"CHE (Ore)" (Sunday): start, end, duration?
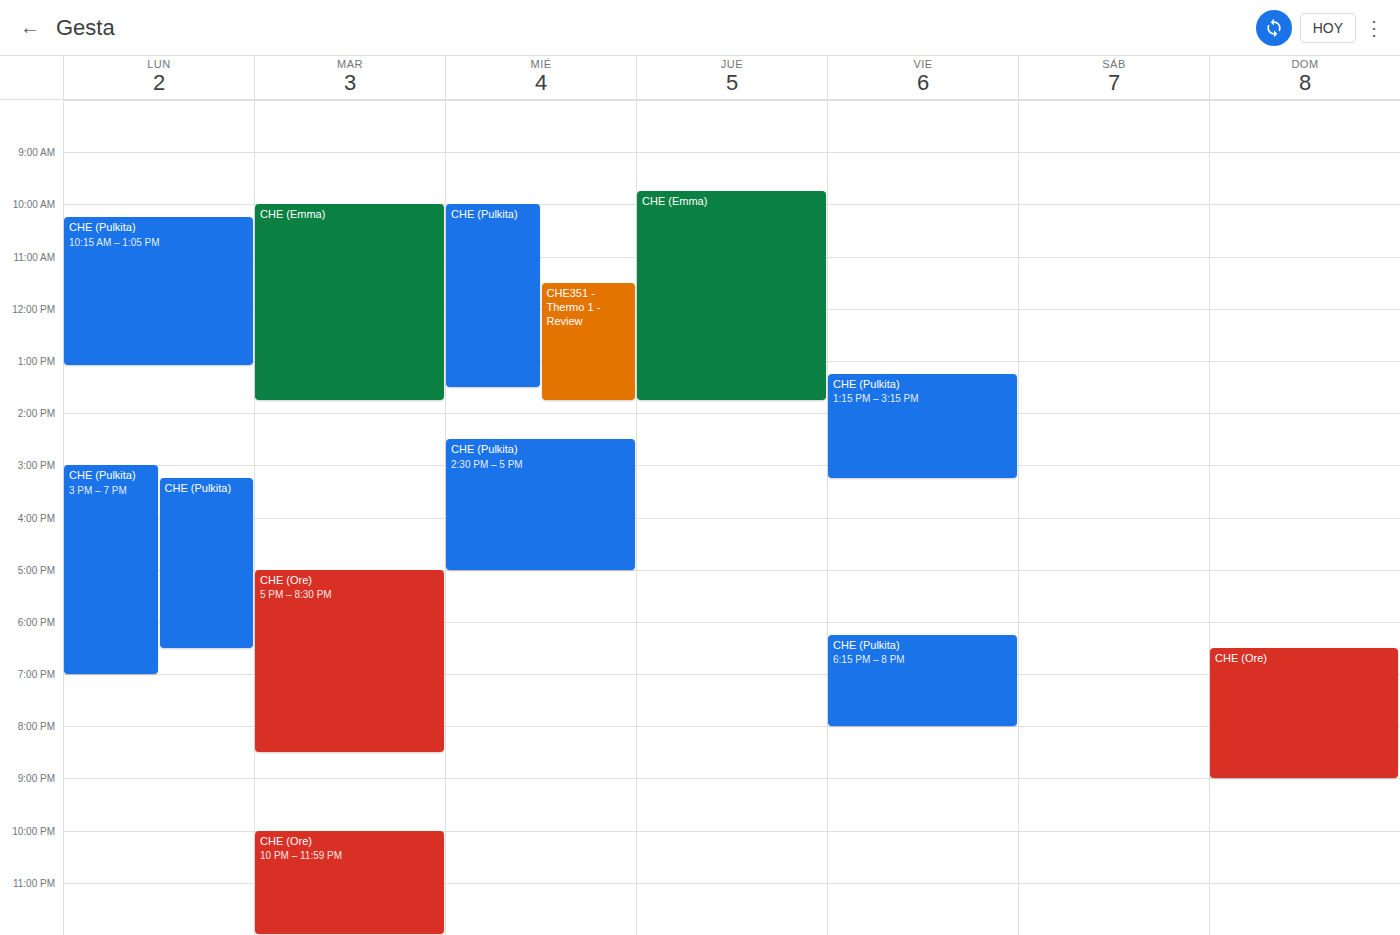
6:30 PM to 9:00 PM, 2 hours 30 minutes